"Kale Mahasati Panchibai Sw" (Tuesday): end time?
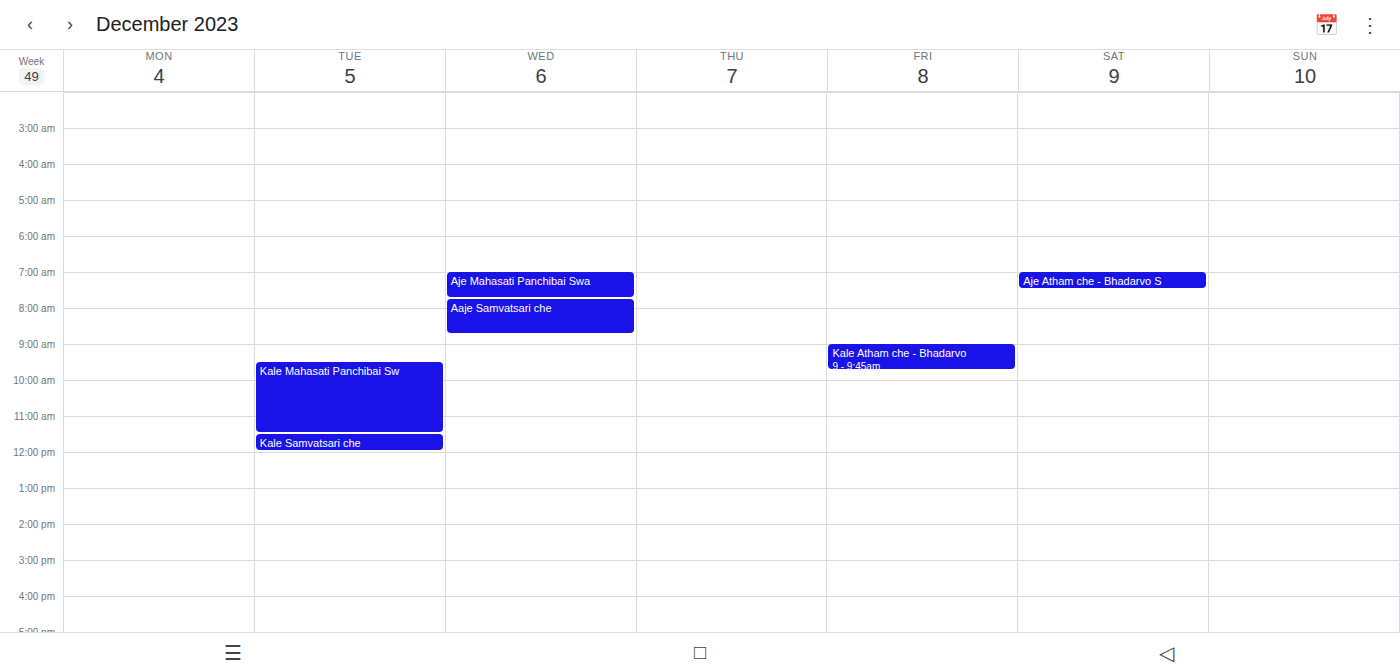
11:30